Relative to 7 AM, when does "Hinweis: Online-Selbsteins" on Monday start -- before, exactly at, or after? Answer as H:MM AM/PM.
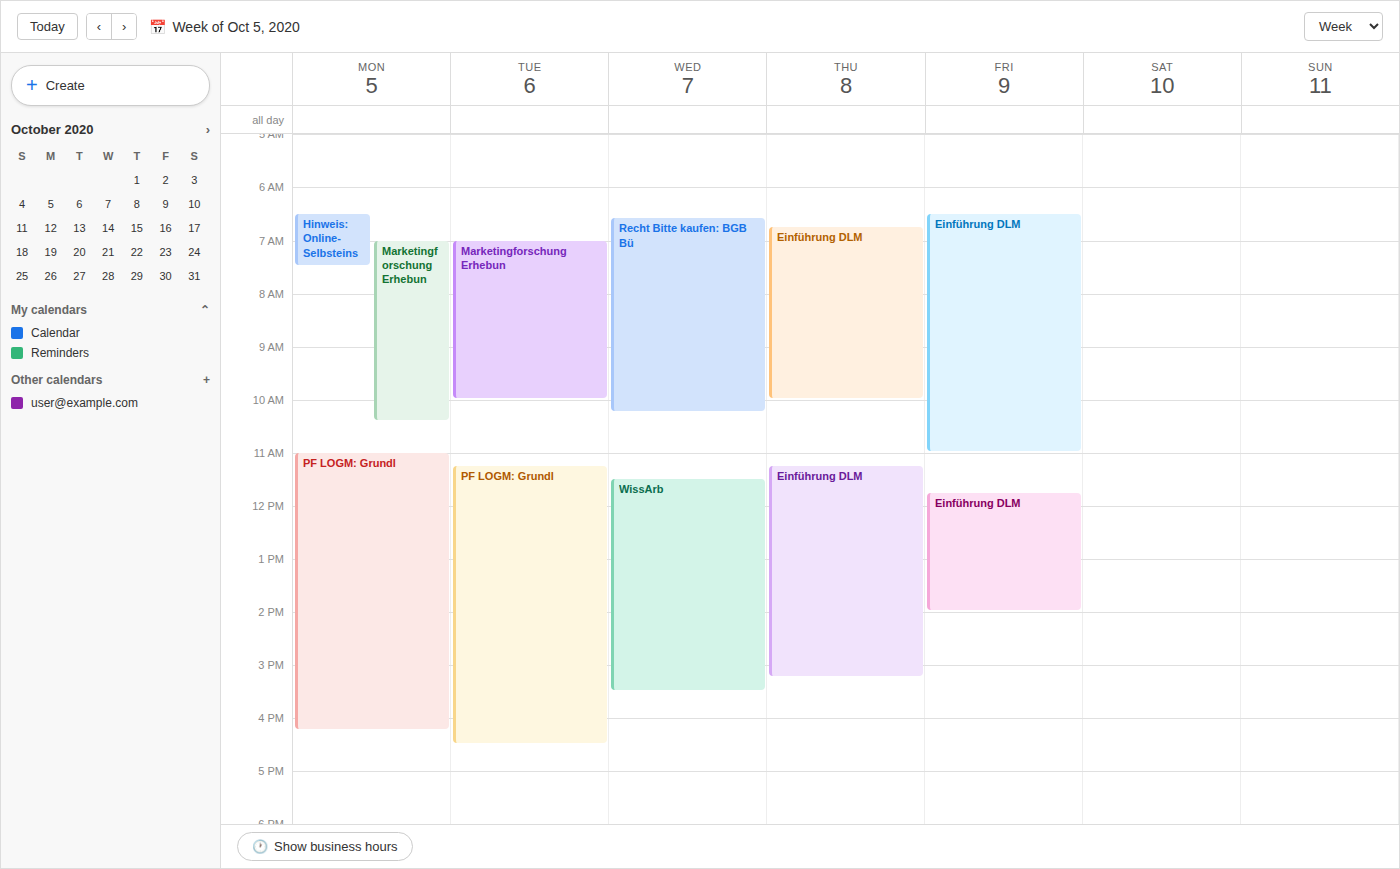
6:30 AM -- before 7 AM, 30 minutes above the 7 AM line.